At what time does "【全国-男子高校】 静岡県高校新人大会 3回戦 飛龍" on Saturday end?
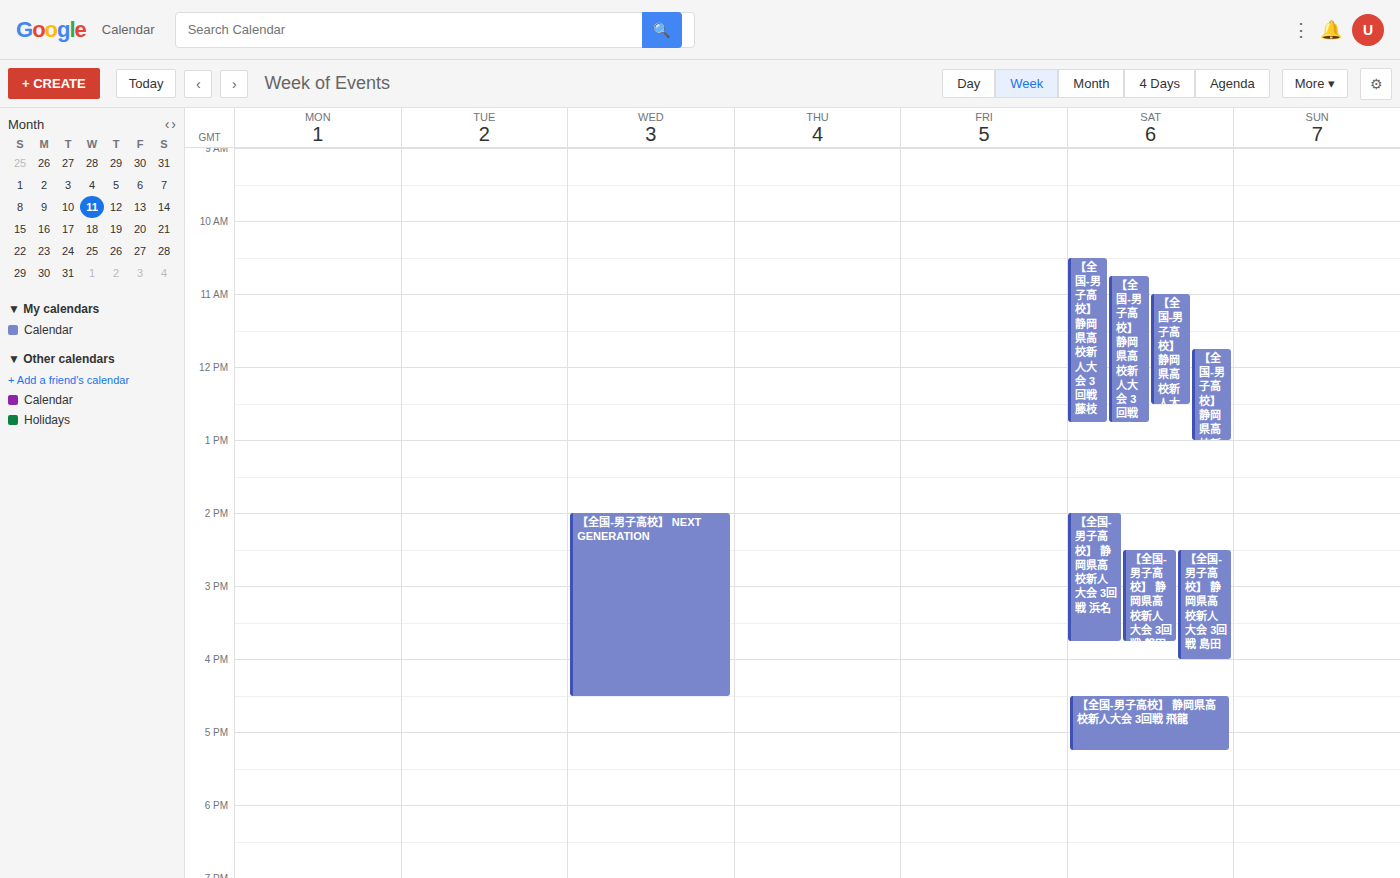
17:15